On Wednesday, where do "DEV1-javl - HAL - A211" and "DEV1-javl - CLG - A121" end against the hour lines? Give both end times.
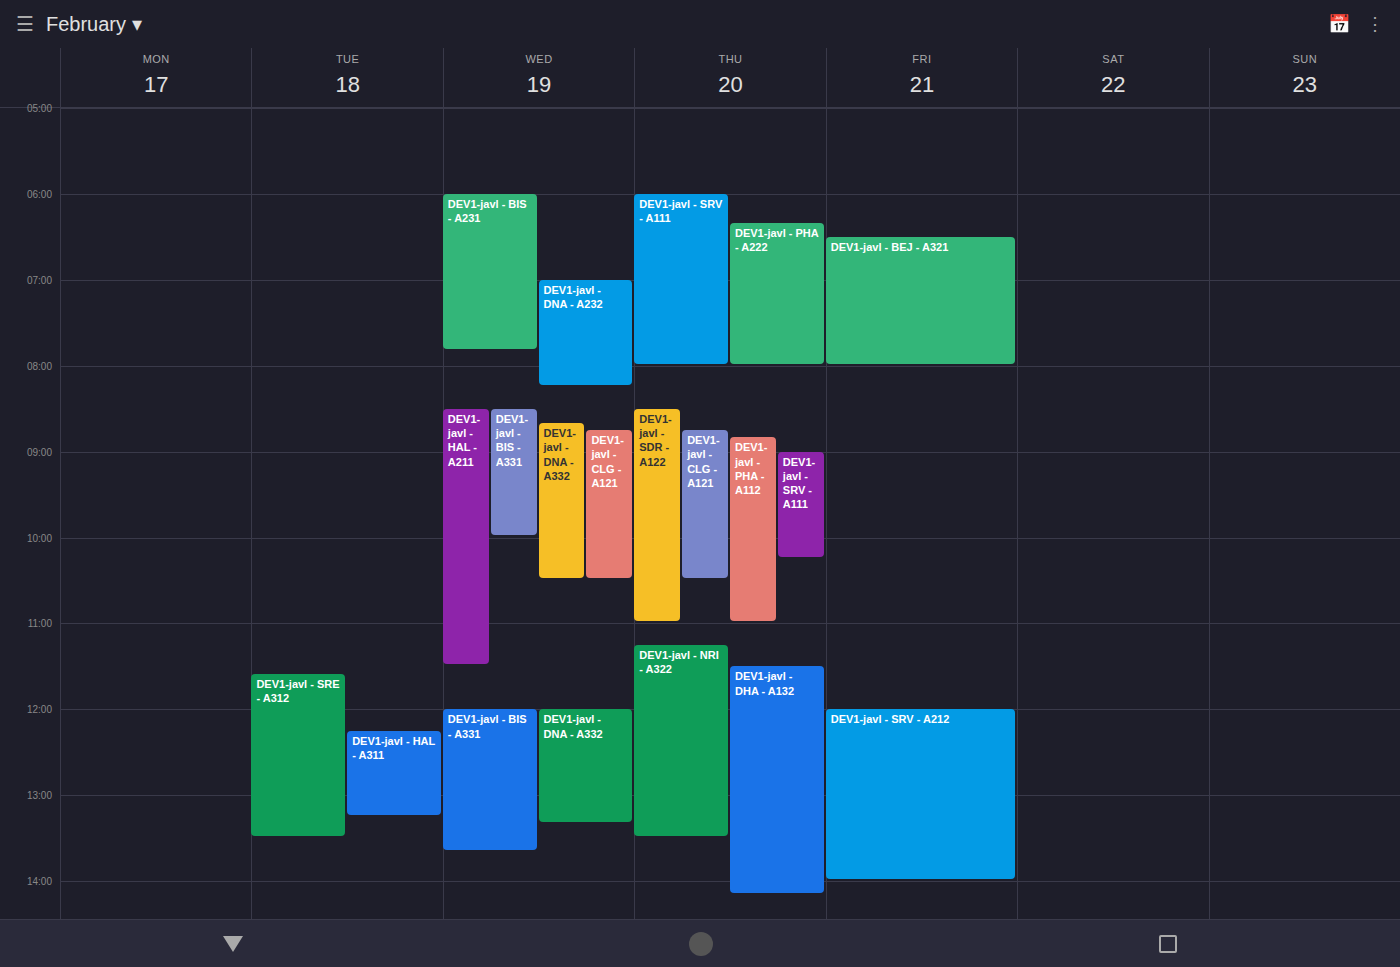
"DEV1-javl - HAL - A211": 11:30 AM, halfway between the 11 AM and 12 PM lines. "DEV1-javl - CLG - A121": 10:30 AM, halfway between the 10 AM and 11 AM lines.